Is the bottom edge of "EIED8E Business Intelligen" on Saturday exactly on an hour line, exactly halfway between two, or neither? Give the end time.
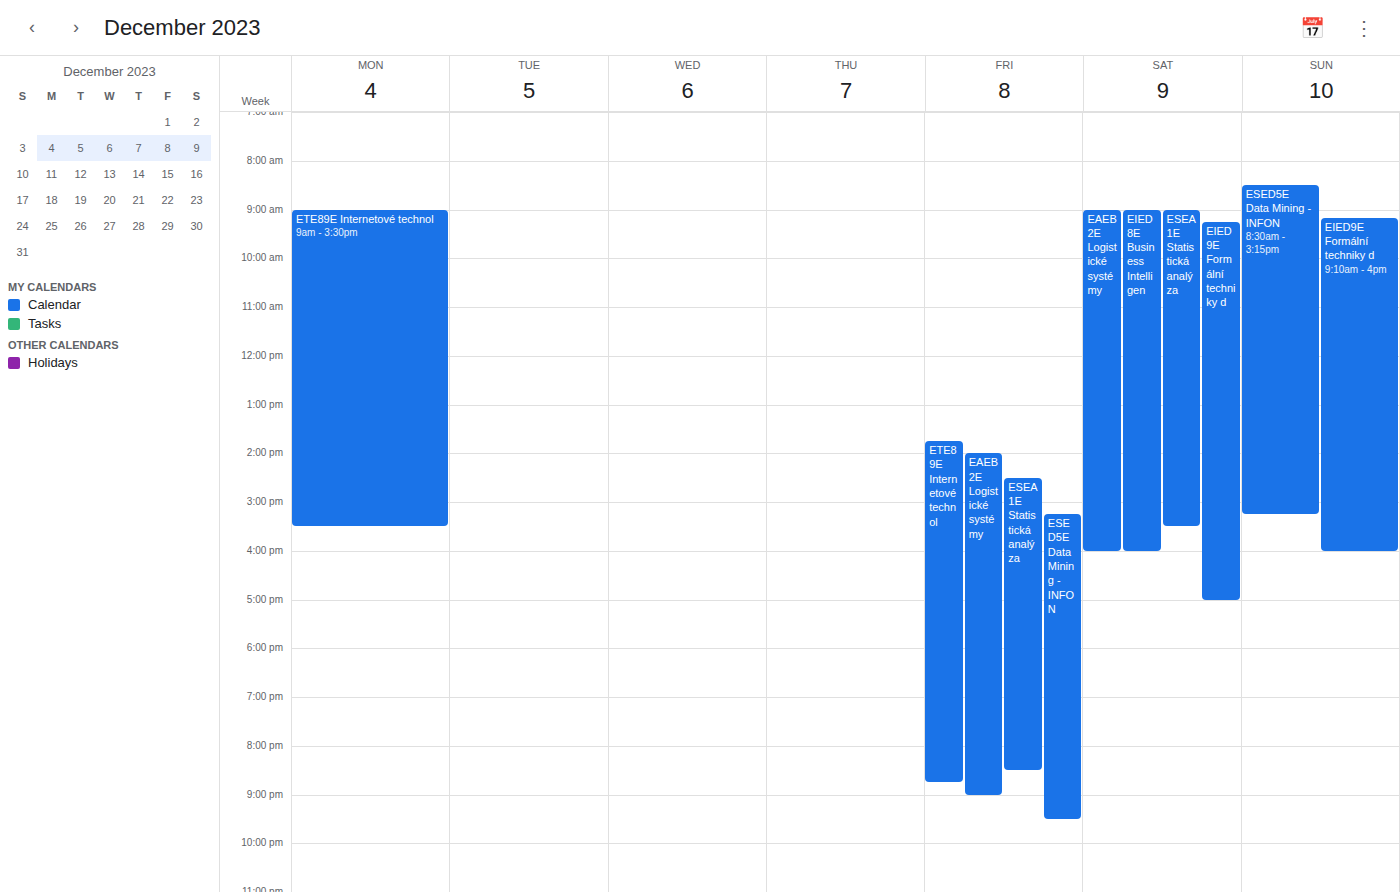
4:00 PM -- exactly on the 4 PM line.